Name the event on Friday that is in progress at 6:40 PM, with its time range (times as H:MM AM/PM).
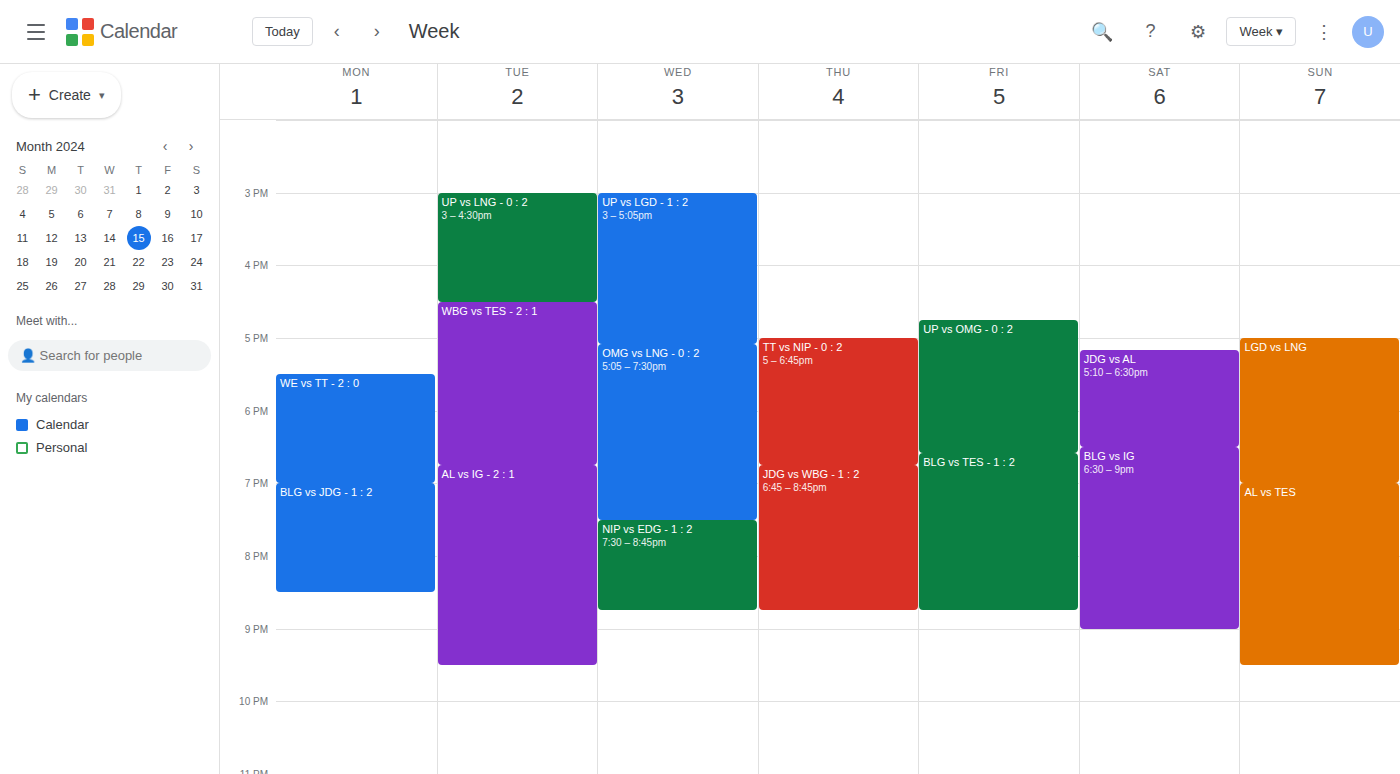
"BLG vs TES - 1 : 2", 6:35 PM to 8:45 PM